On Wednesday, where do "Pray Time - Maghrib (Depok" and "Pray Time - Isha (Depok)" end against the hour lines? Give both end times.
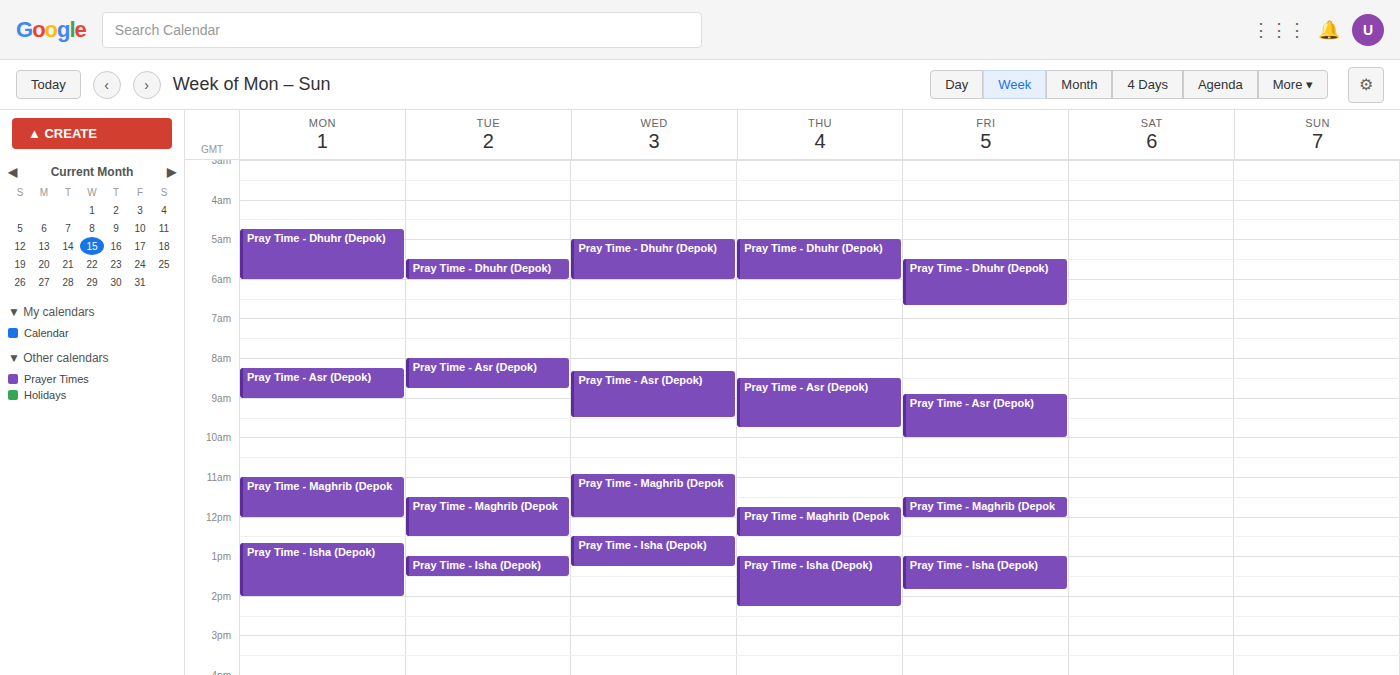
"Pray Time - Maghrib (Depok": 12:00, exactly on the 12:00 line. "Pray Time - Isha (Depok)": 13:15, neither: a quarter of the way from the 13:00 line to the 14:00 line.